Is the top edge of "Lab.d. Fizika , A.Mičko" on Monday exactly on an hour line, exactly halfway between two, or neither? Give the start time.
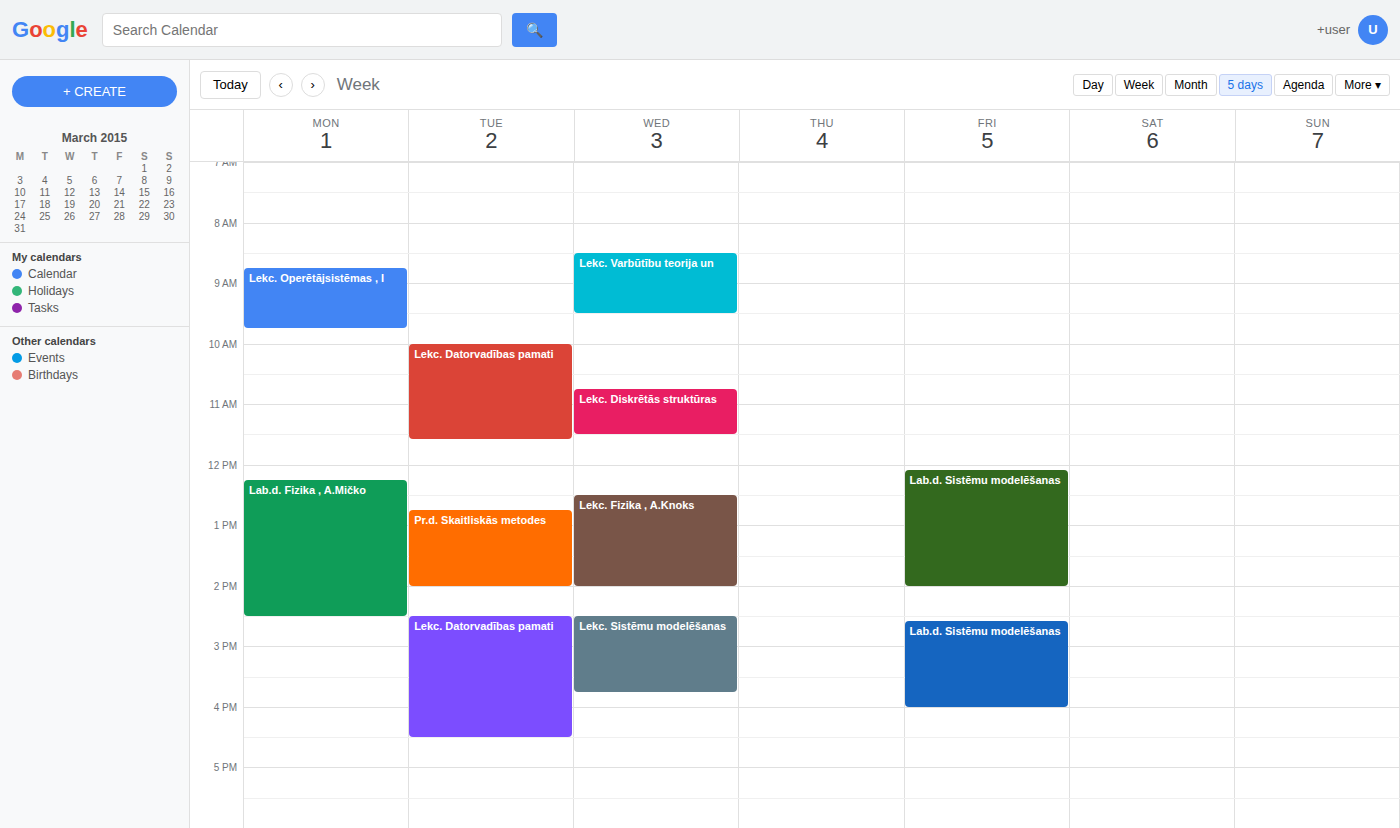
12:15 PM -- neither: a quarter of the way from the 12 PM line to the 1 PM line.